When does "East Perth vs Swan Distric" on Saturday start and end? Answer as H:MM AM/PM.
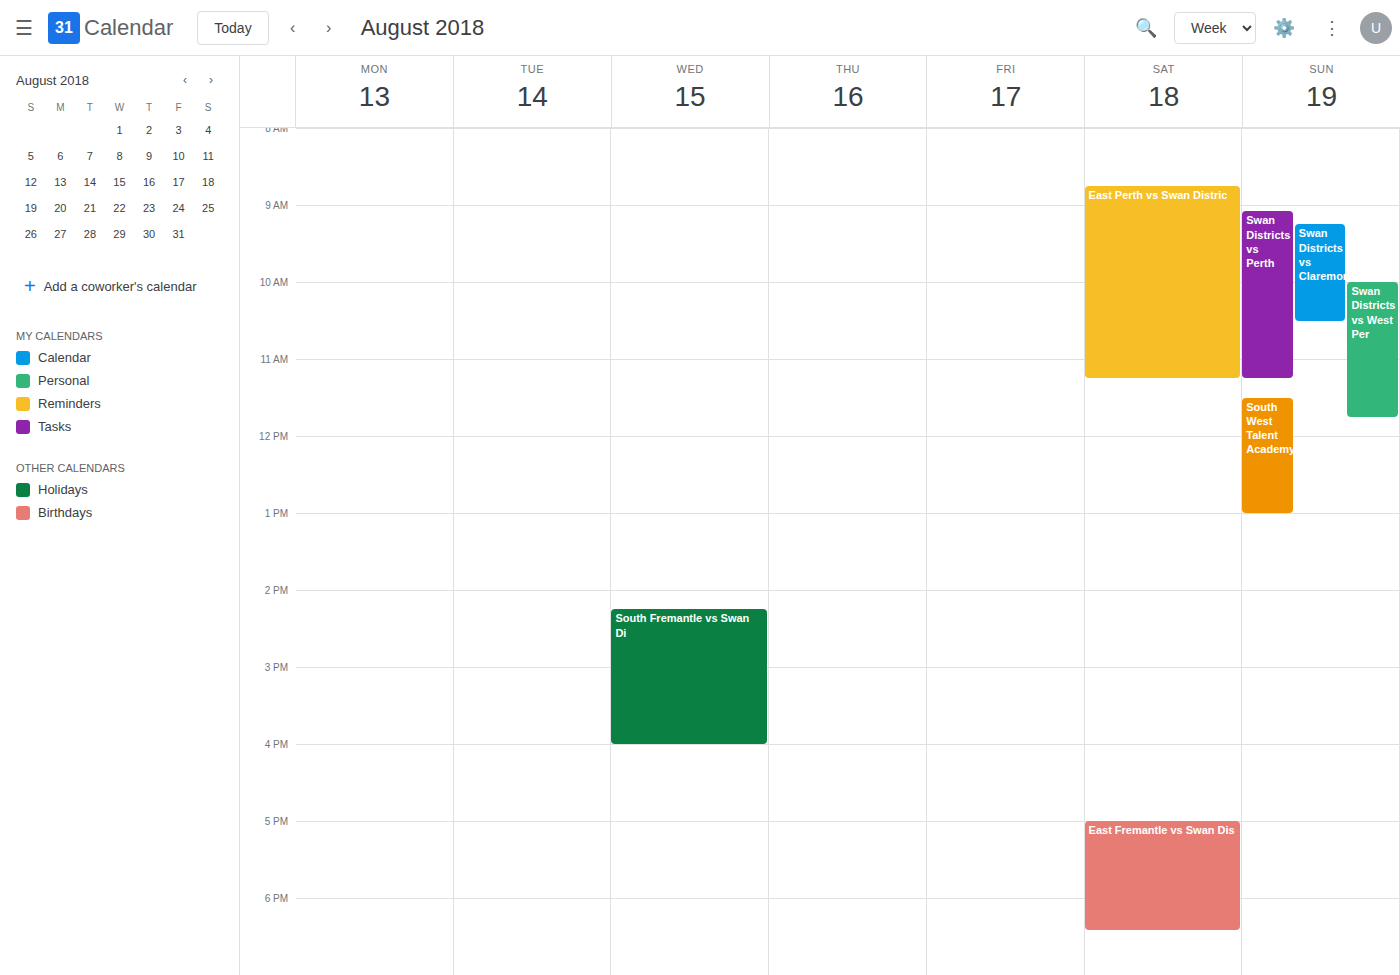
8:45 AM to 11:15 AM